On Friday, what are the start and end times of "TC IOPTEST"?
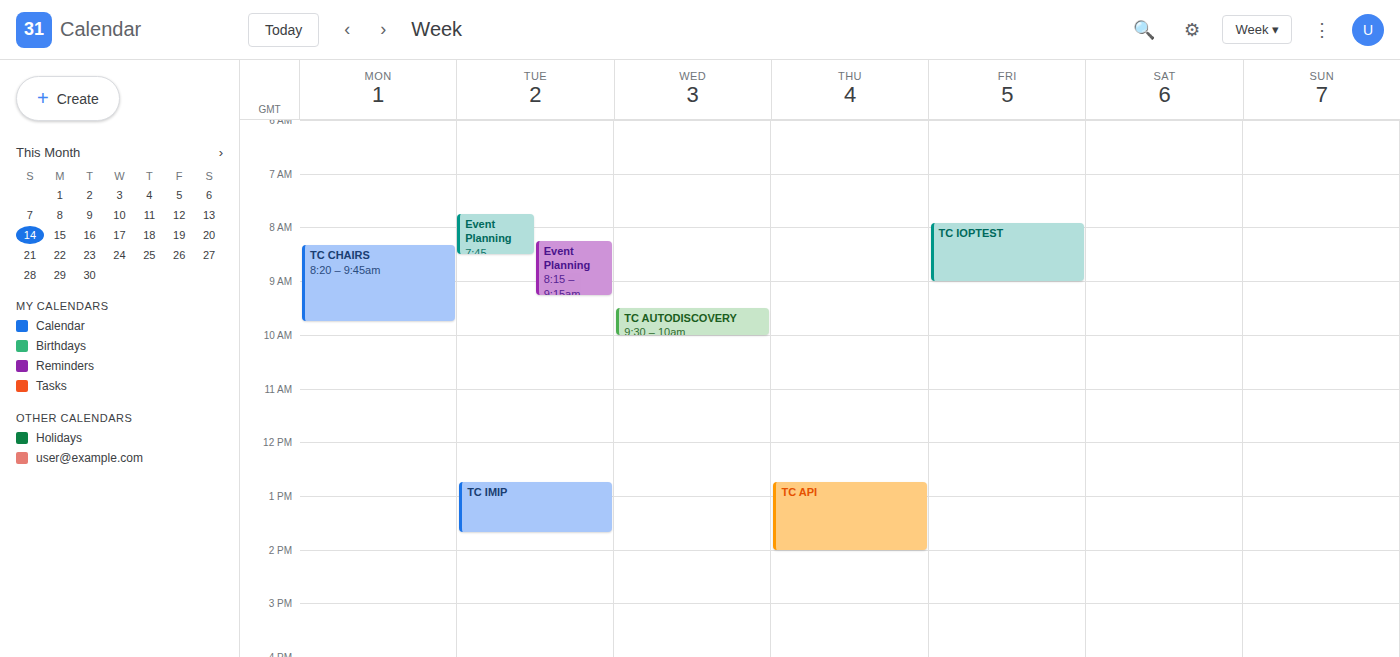
7:55 AM to 9:00 AM